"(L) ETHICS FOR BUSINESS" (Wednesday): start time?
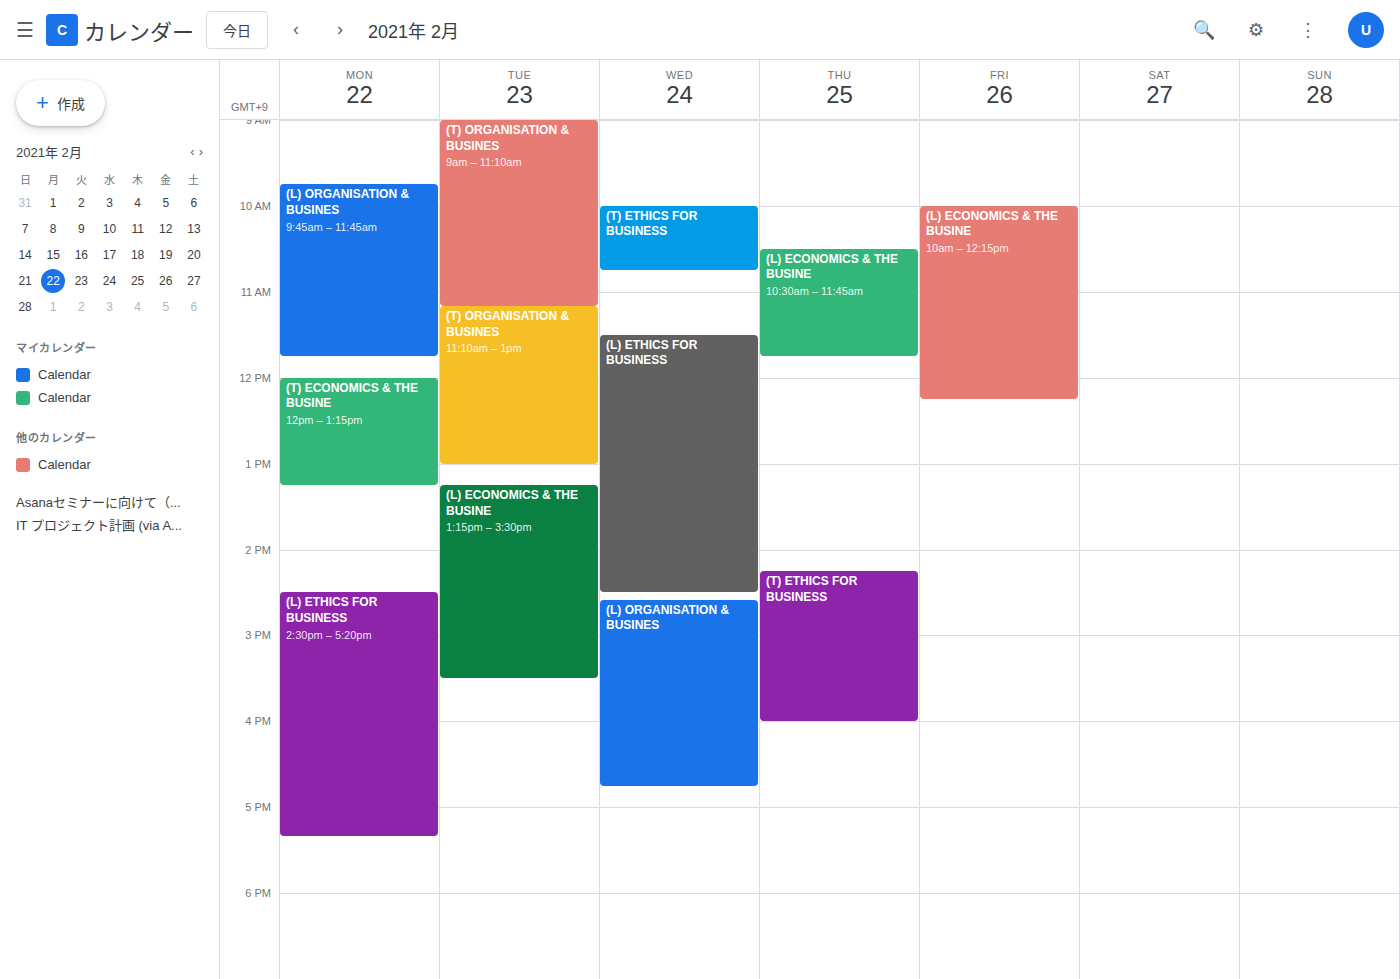
11:30 AM